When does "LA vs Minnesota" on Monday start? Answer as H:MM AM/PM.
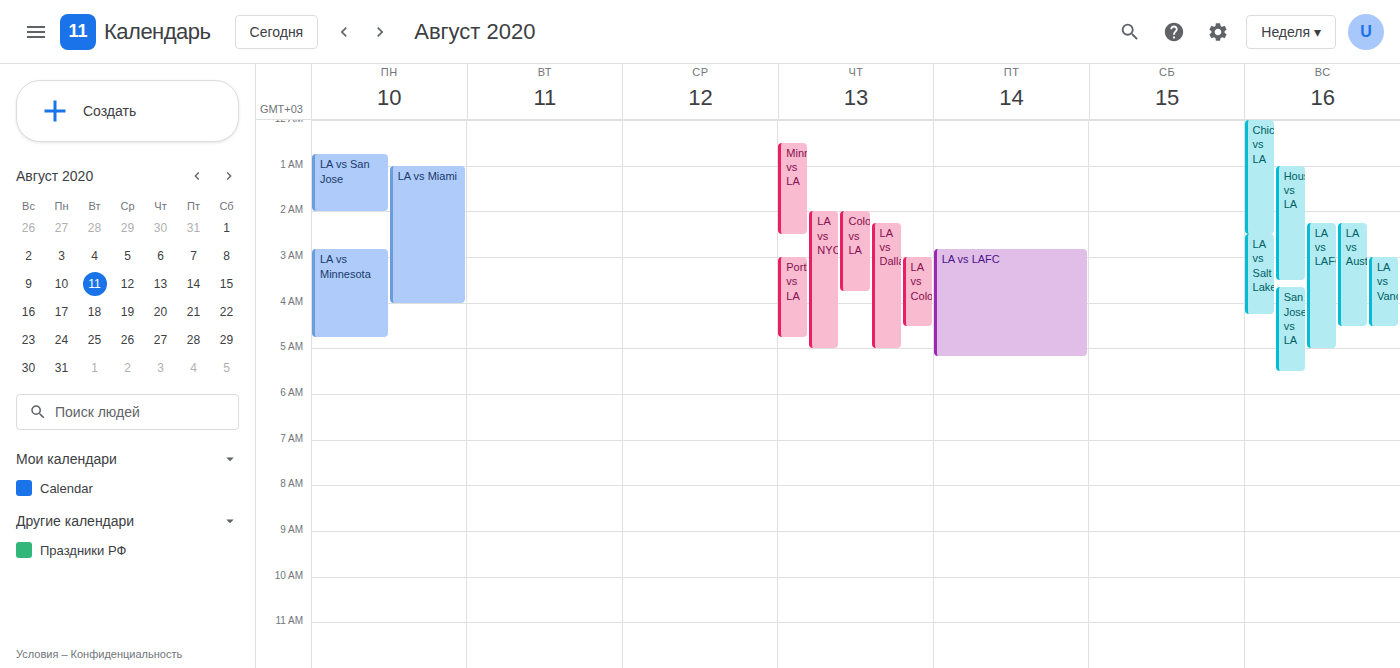
2:50 AM